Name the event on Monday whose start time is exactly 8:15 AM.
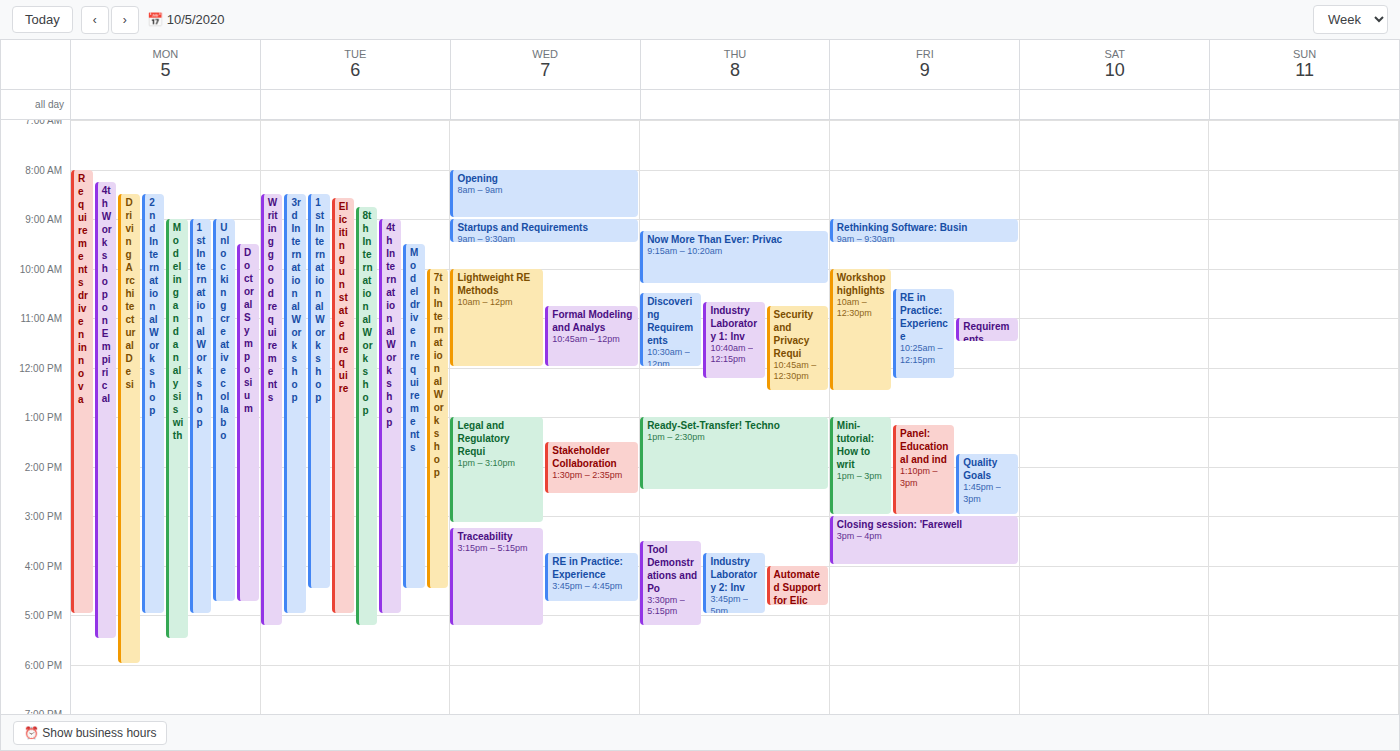
"4th Workshop on Empirical"